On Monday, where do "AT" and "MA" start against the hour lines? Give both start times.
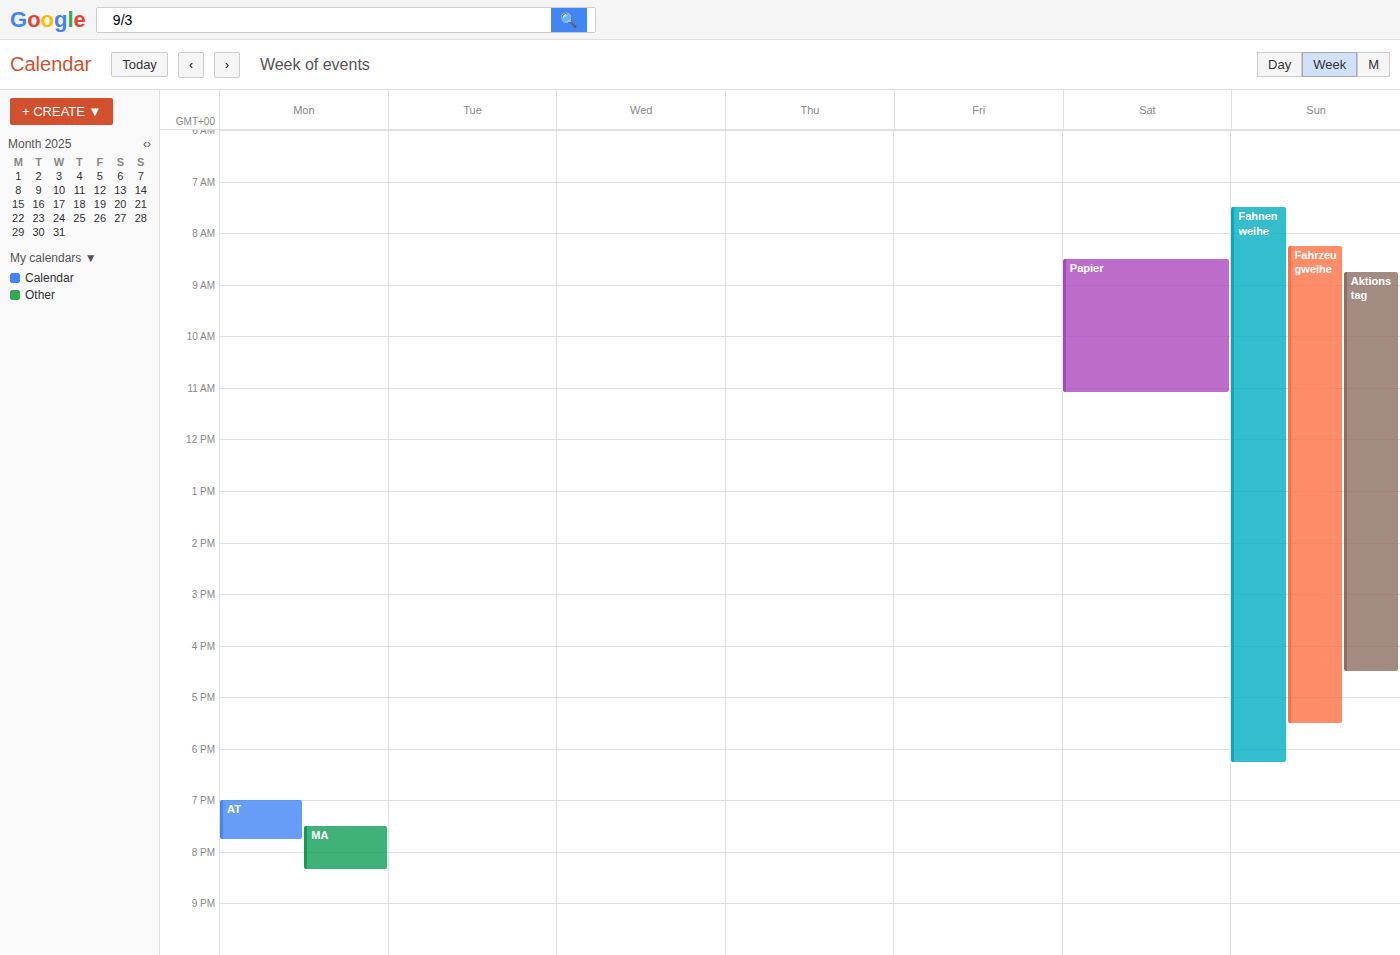
"AT": 7:00 PM, exactly on the 7 PM line. "MA": 7:30 PM, halfway between the 7 PM and 8 PM lines.